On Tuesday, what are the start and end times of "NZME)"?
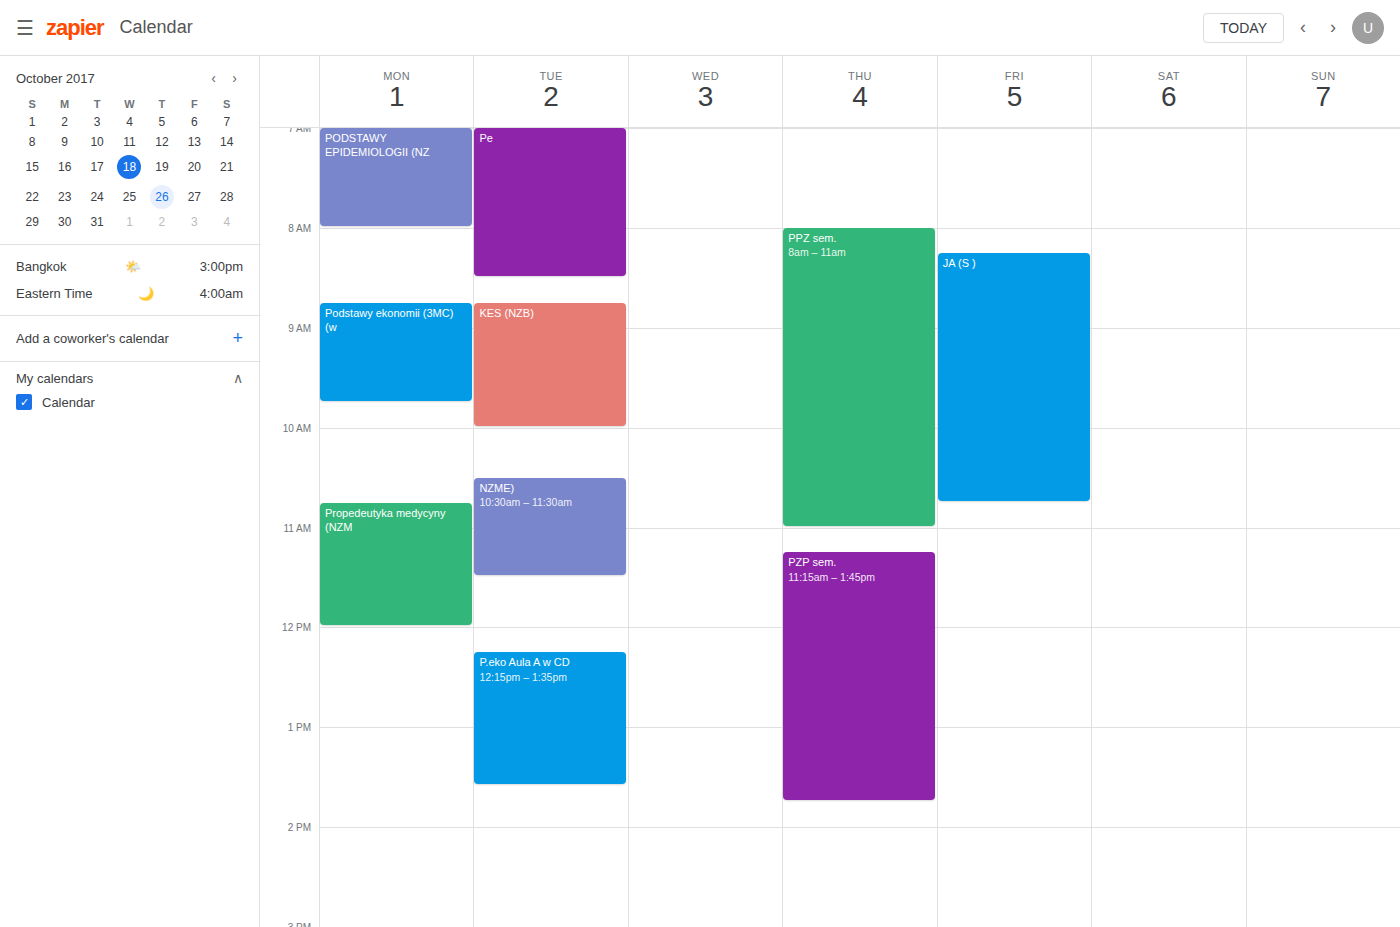
10:30 AM to 11:30 AM